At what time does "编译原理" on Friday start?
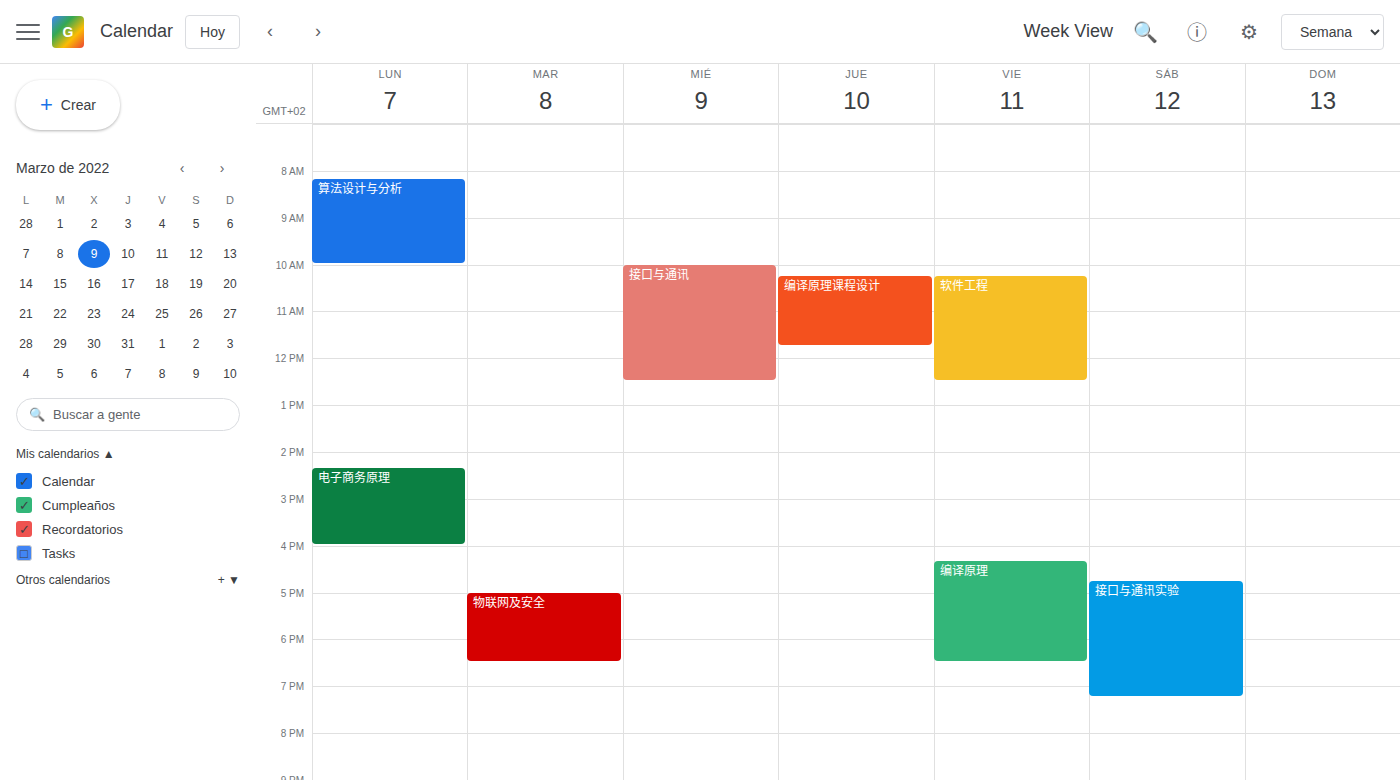
4:20 PM